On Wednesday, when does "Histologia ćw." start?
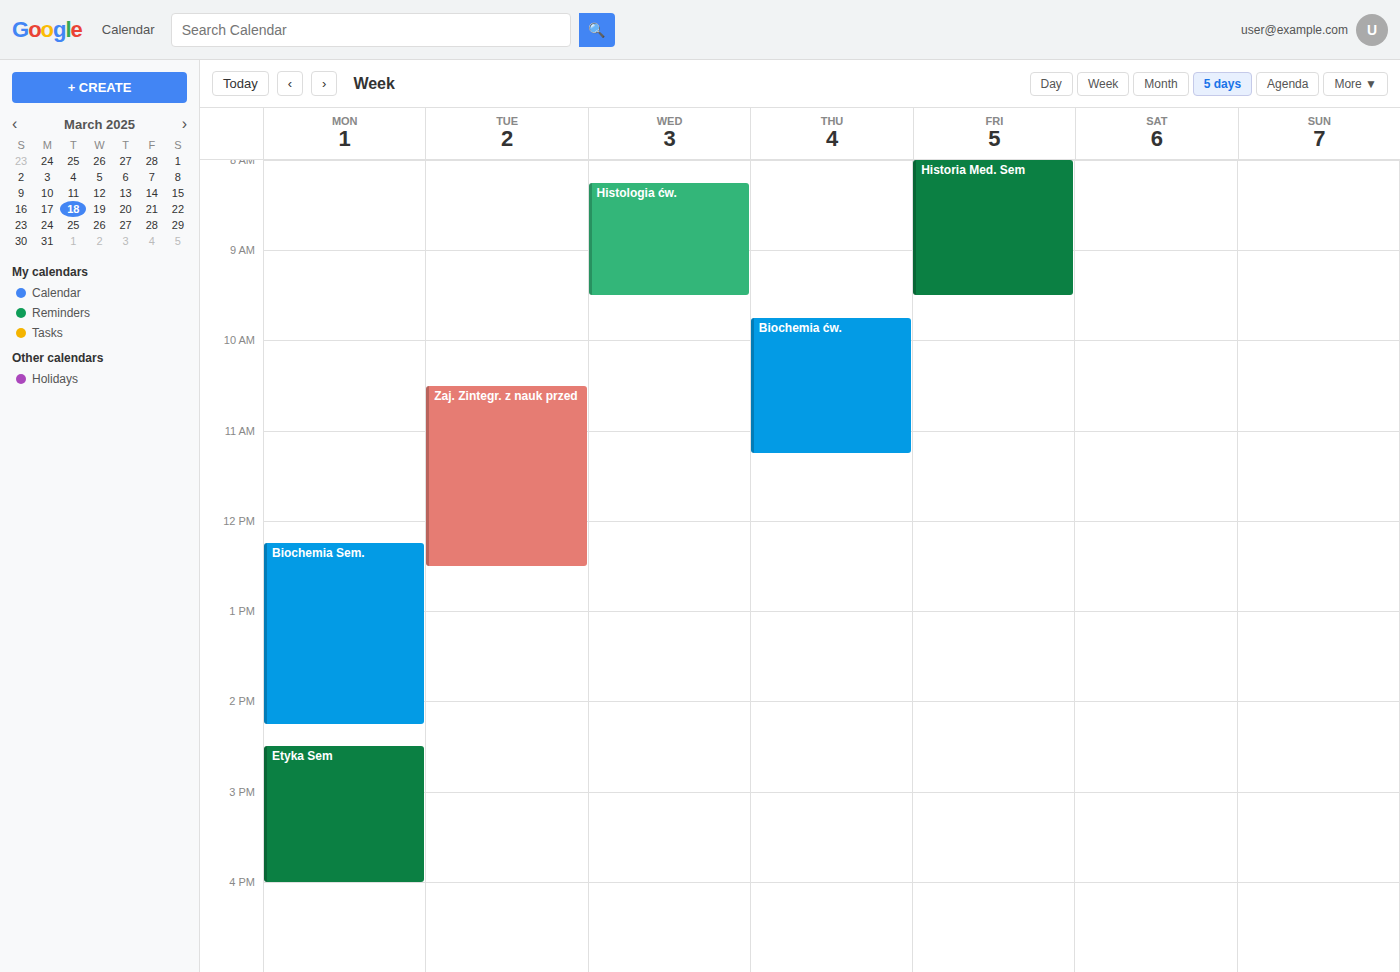
8:15 AM